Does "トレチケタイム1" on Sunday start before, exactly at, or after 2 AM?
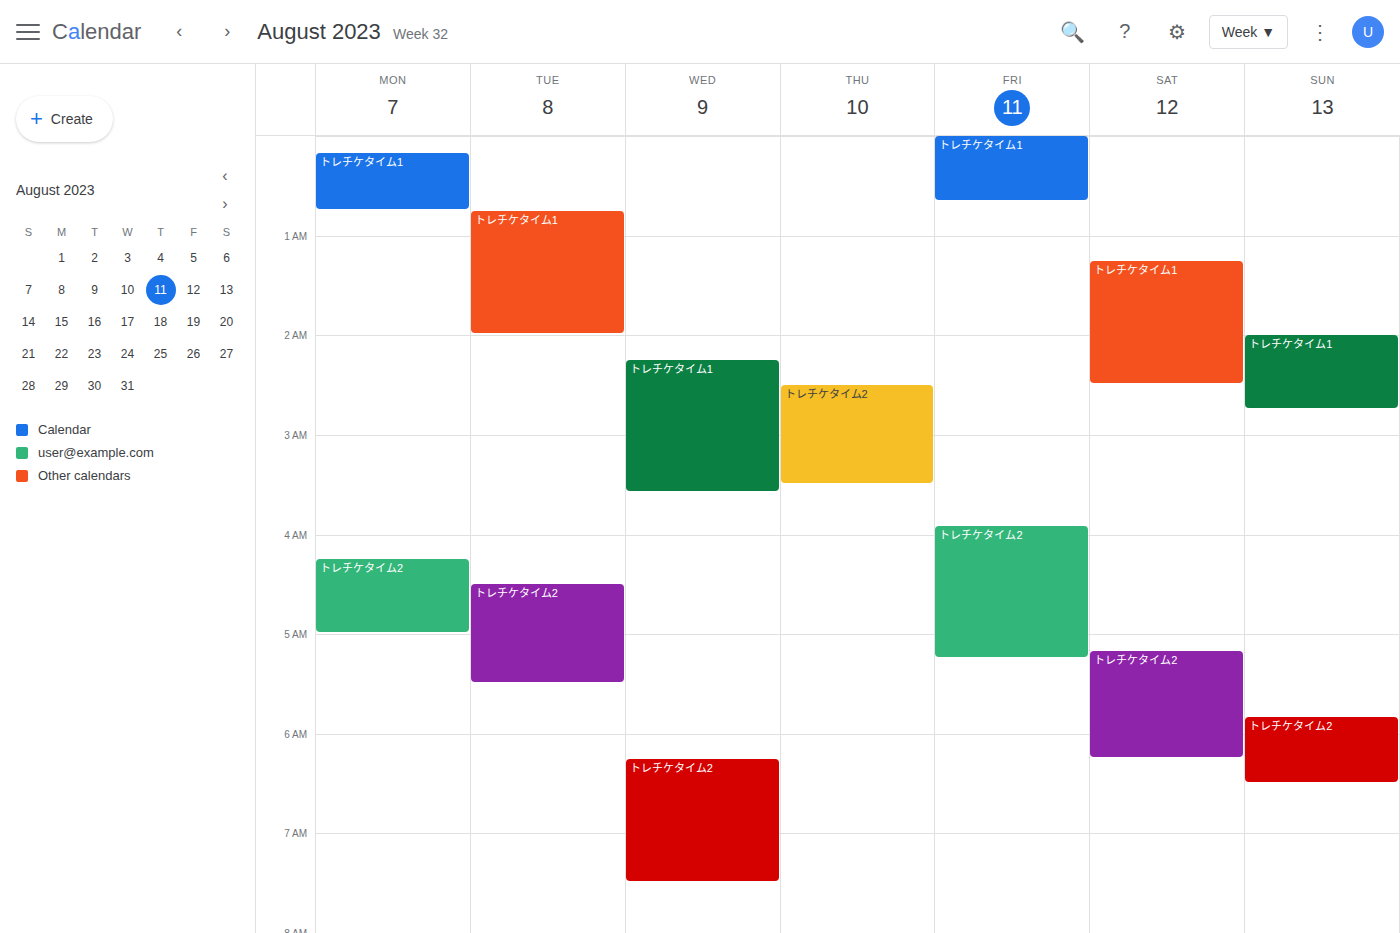
2:00 AM -- exactly at 2 AM, on the 2 AM line.